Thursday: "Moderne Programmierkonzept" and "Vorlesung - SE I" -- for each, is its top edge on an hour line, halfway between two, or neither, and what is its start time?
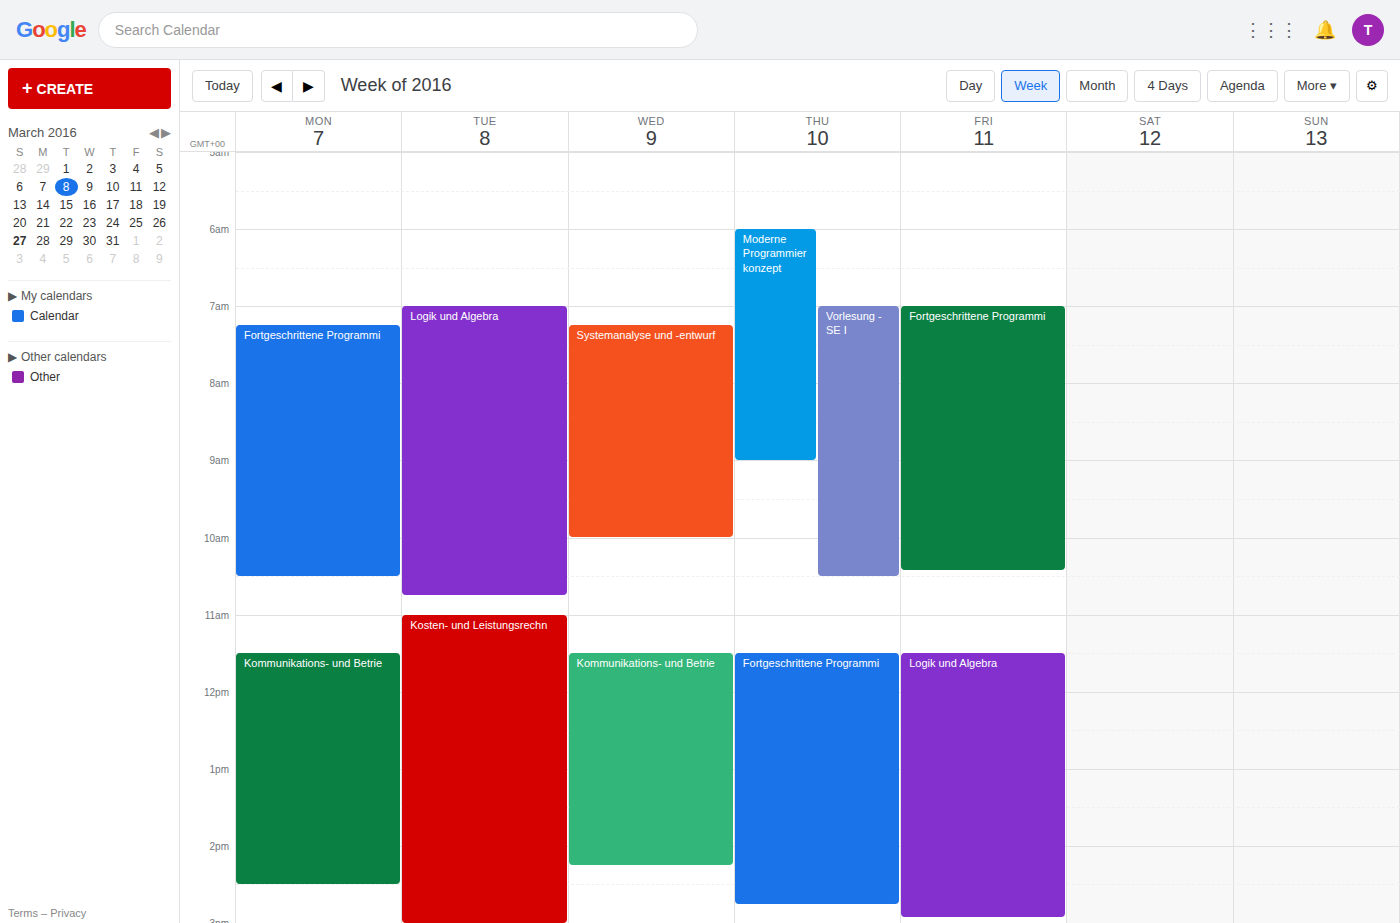
"Moderne Programmierkonzept": 6:00 AM, exactly on the 6 AM line. "Vorlesung - SE I": 7:00 AM, exactly on the 7 AM line.